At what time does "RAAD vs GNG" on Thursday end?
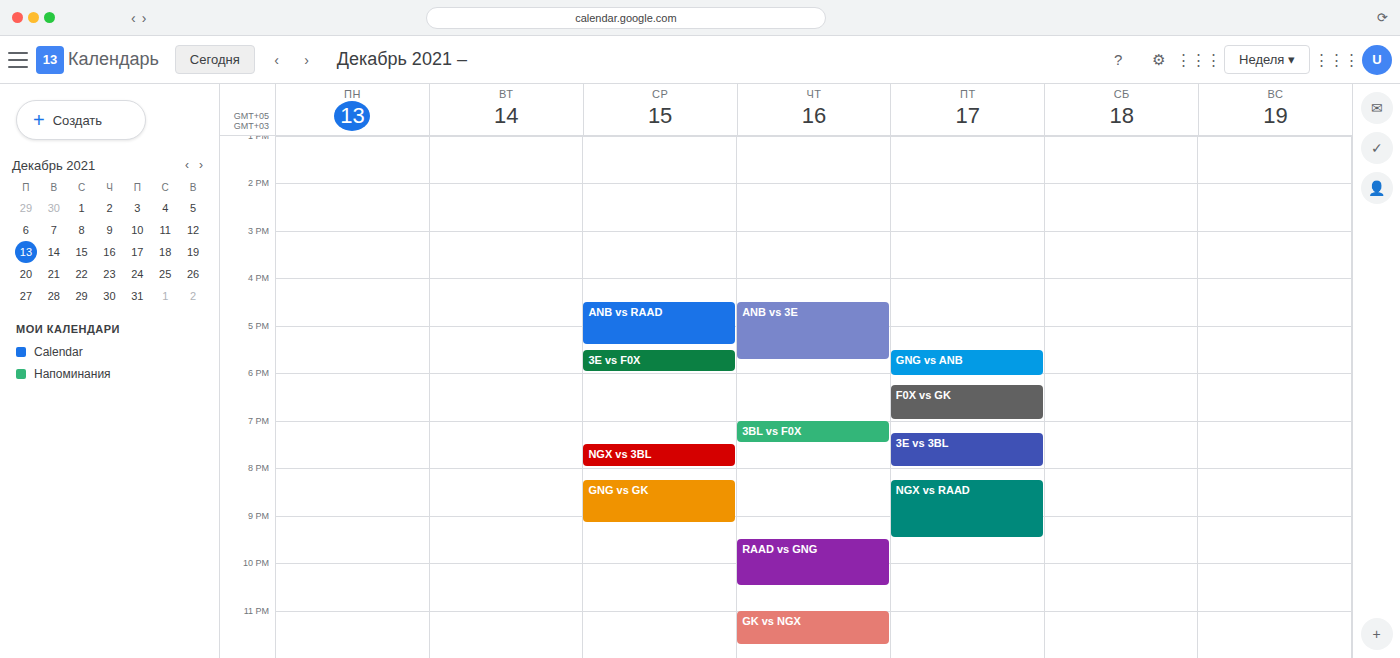
10:30 PM